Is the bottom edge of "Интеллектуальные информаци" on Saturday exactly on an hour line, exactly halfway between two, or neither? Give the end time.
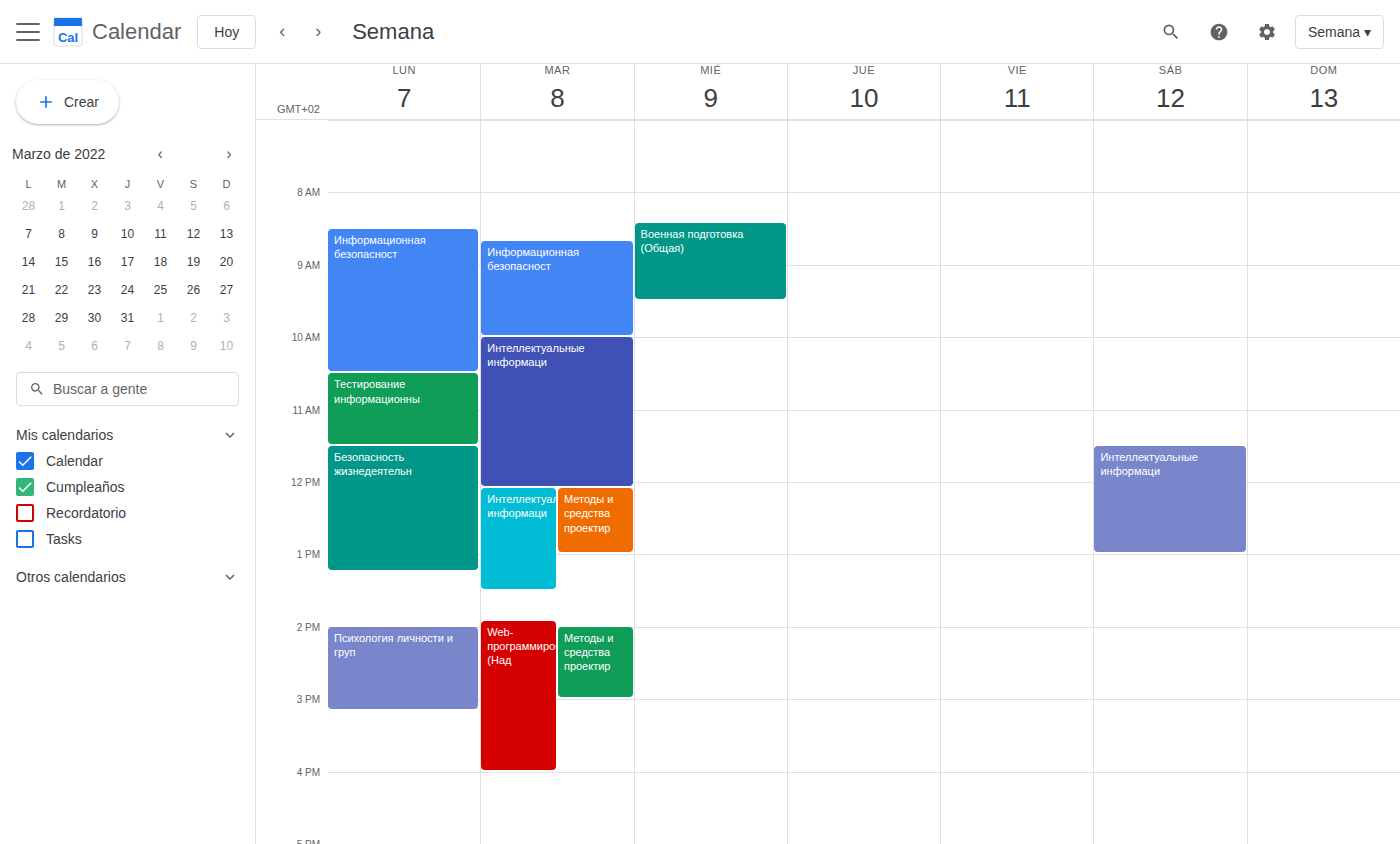
1:00 PM -- exactly on the 1 PM line.